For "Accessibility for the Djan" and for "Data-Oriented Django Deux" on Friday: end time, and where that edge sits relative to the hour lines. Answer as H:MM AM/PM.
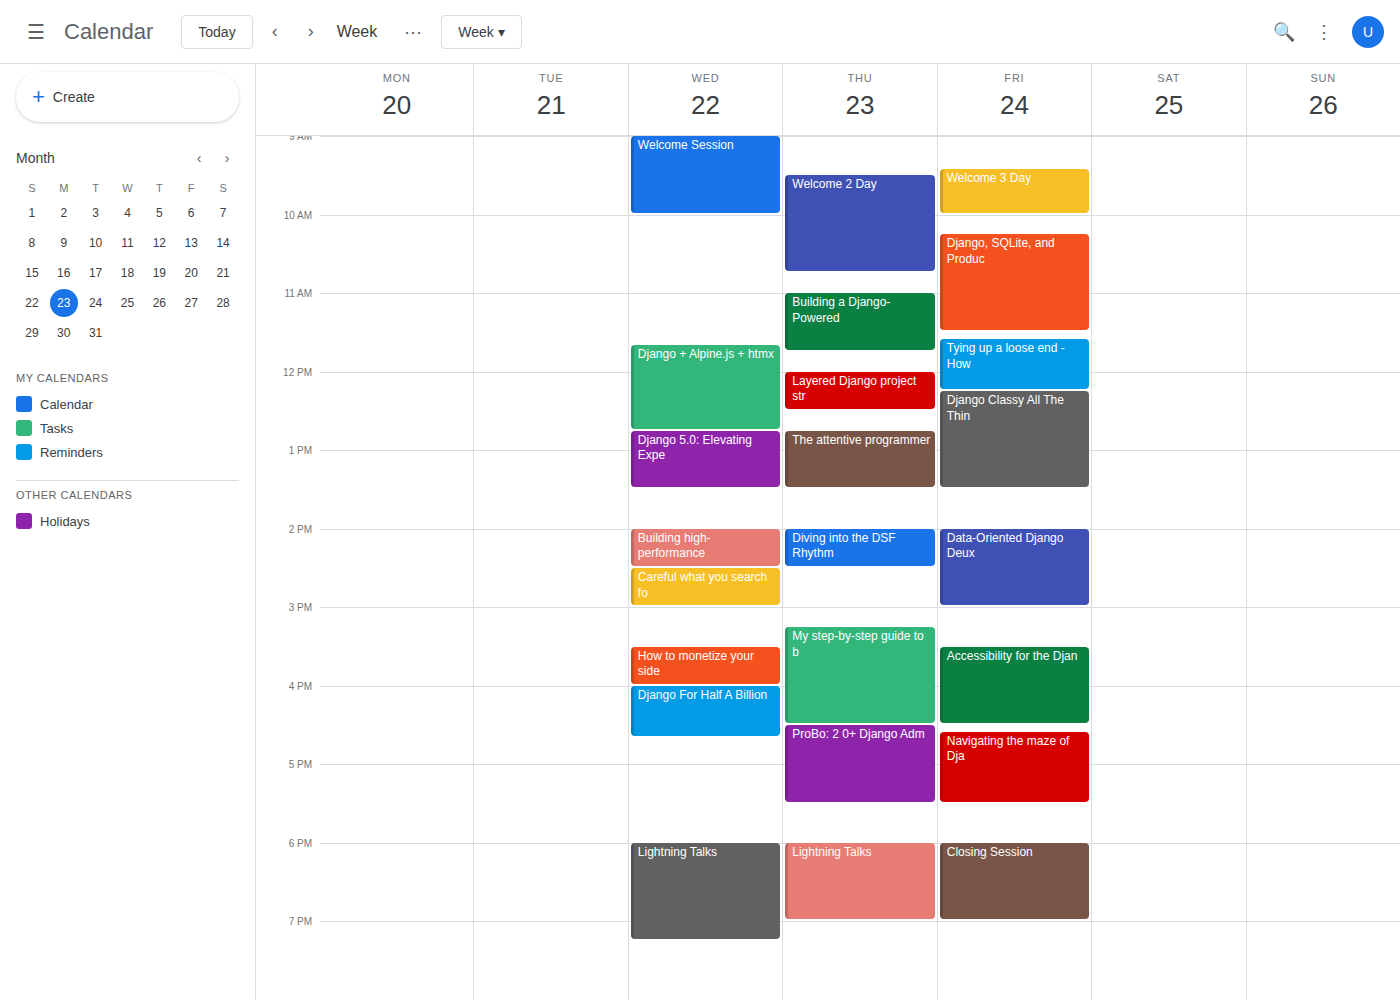
"Accessibility for the Djan": 4:30 PM, halfway between the 4 PM and 5 PM lines. "Data-Oriented Django Deux": 3:00 PM, exactly on the 3 PM line.